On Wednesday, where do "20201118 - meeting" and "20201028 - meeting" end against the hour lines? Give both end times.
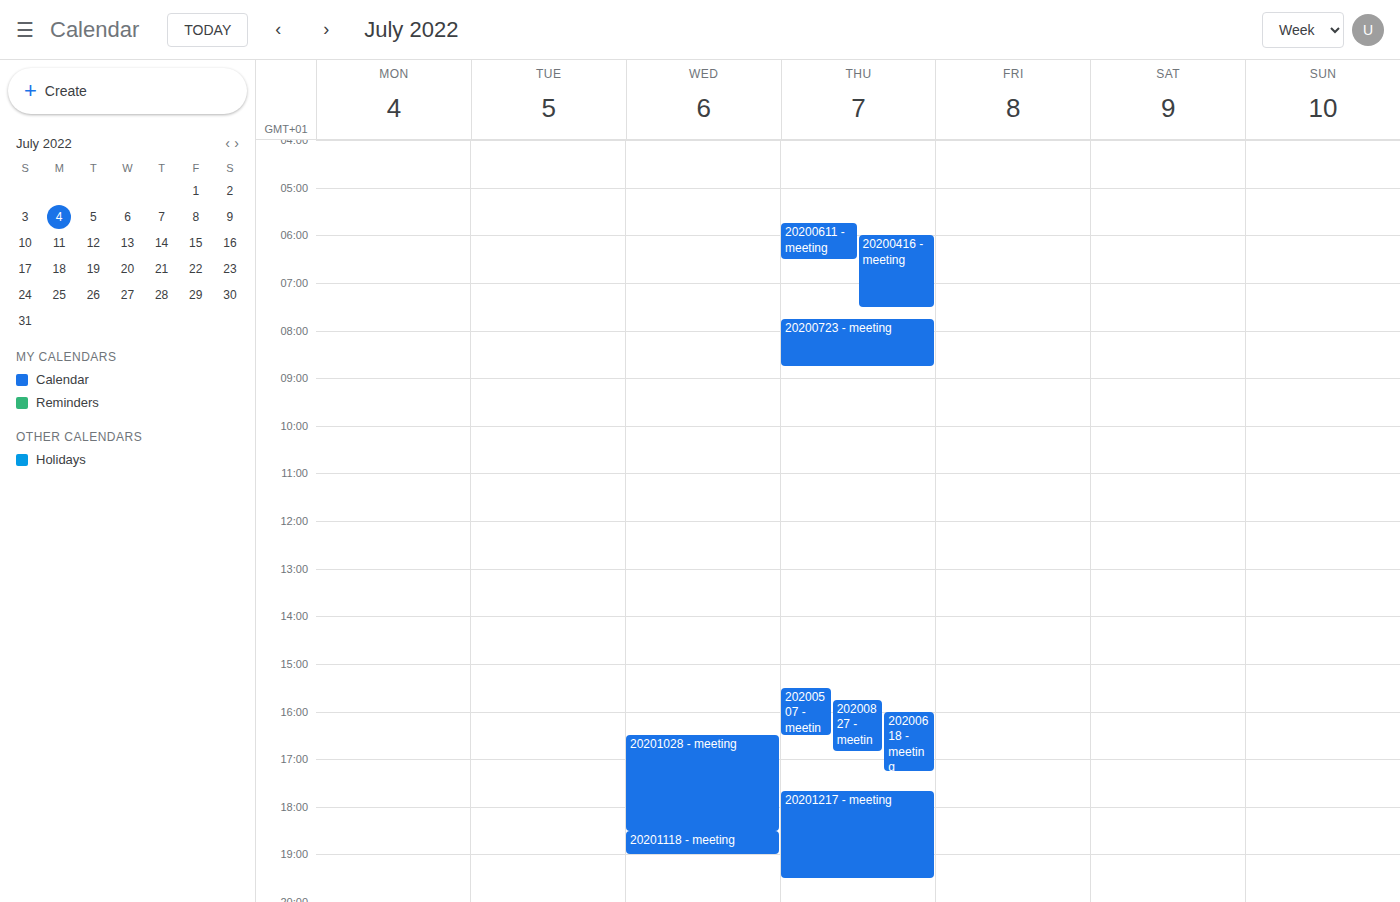
"20201118 - meeting": 19:00, exactly on the 19:00 line. "20201028 - meeting": 18:30, halfway between the 18:00 and 19:00 lines.